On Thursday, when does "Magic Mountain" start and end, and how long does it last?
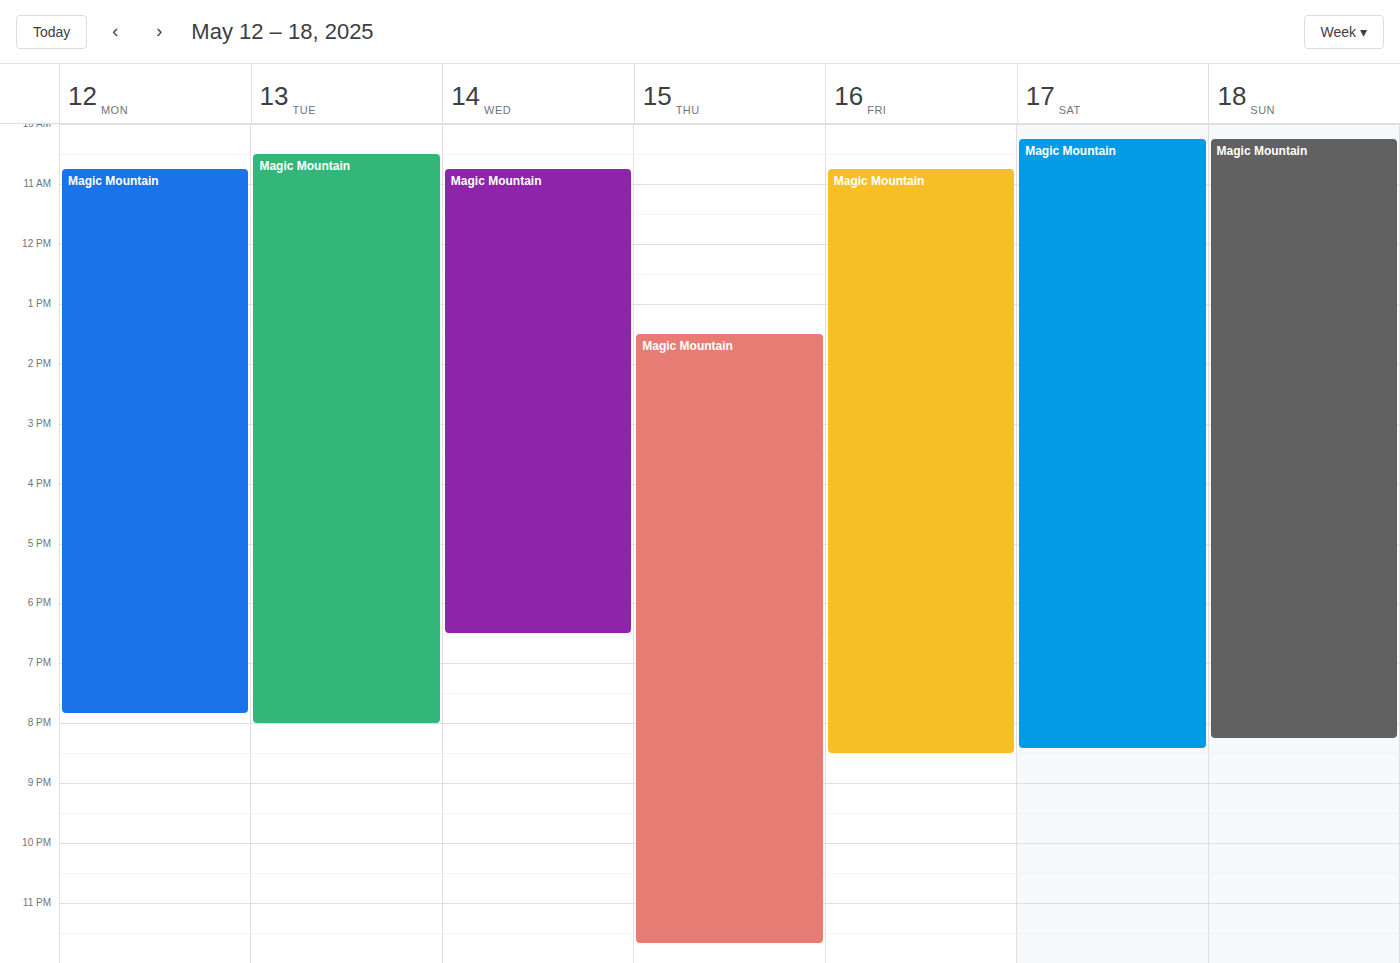
1:30 PM to 11:40 PM, 10 hours 10 minutes